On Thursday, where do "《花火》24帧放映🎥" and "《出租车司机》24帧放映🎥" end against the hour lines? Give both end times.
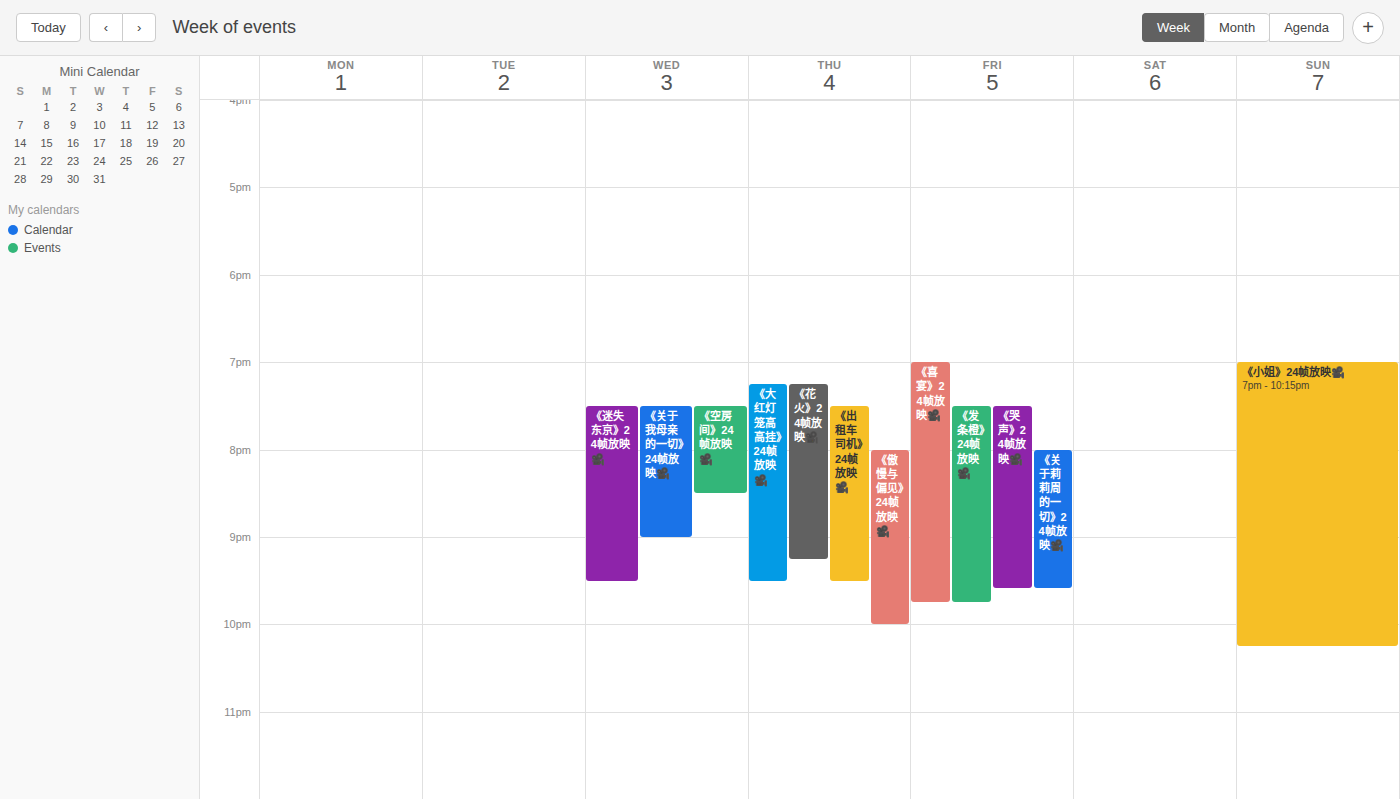
"《花火》24帧放映🎥": 9:15 PM, neither: a quarter of the way from the 9 PM line to the 10 PM line. "《出租车司机》24帧放映🎥": 9:30 PM, halfway between the 9 PM and 10 PM lines.